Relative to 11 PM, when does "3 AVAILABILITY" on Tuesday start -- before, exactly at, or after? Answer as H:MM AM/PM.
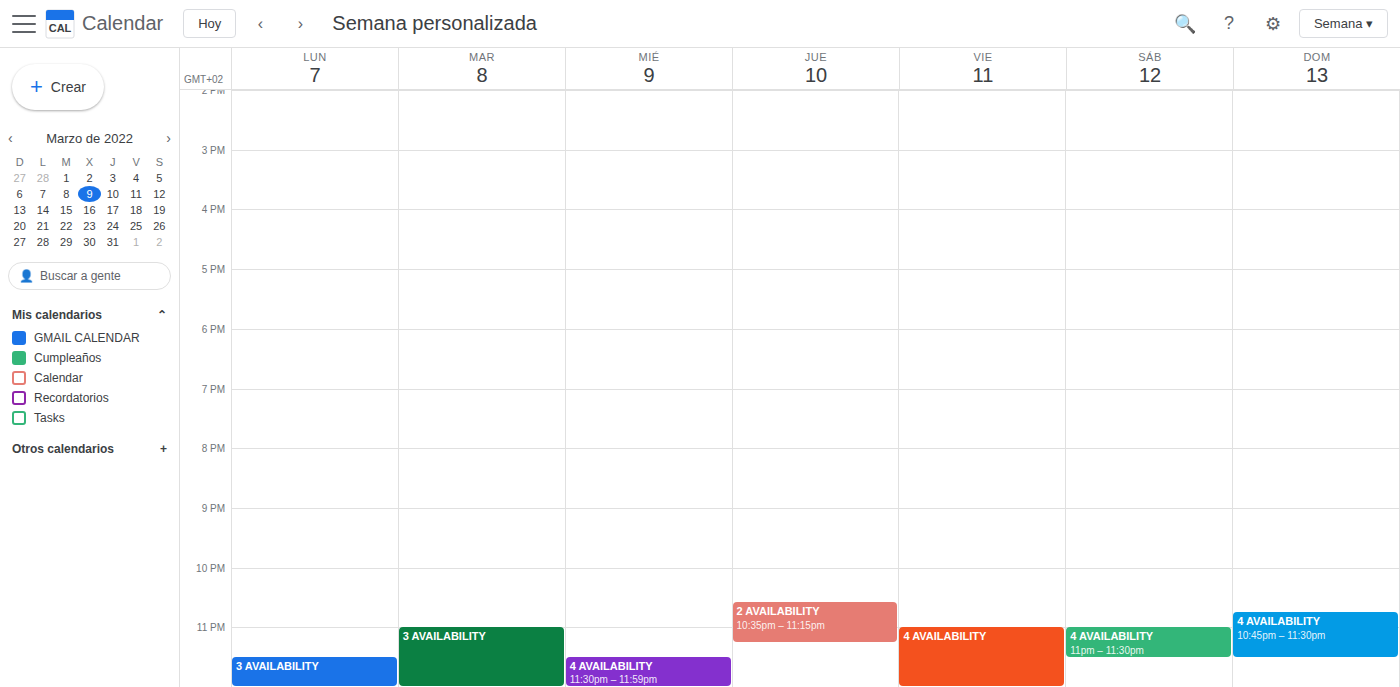
11:00 PM -- exactly at 11 PM, on the 11 PM line.